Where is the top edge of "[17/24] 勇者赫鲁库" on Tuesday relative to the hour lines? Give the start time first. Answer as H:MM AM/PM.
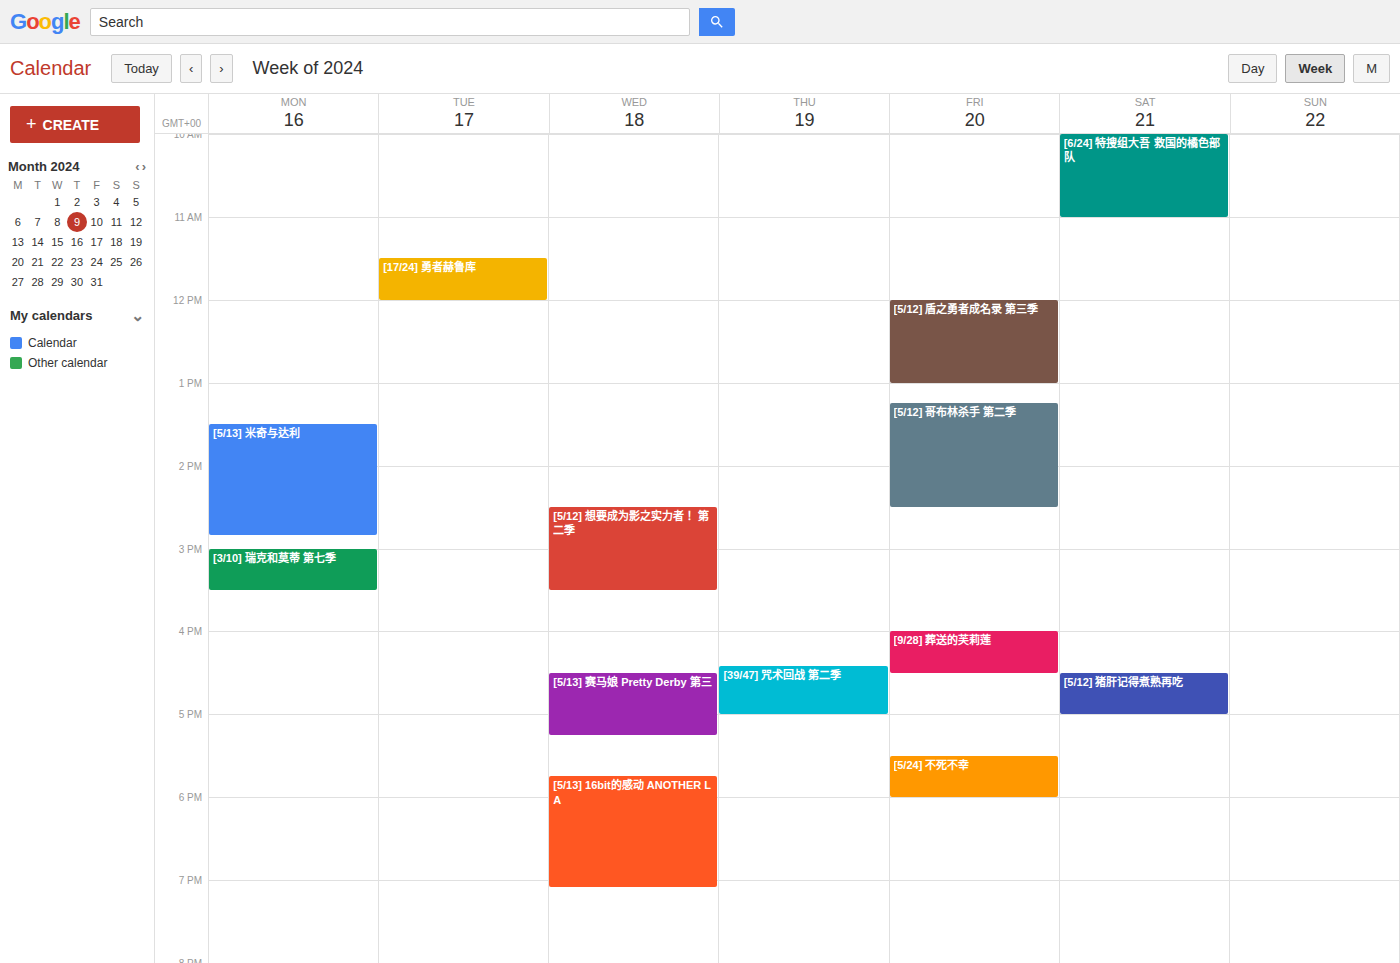
11:30 AM -- halfway between the 11 AM and 12 PM lines.